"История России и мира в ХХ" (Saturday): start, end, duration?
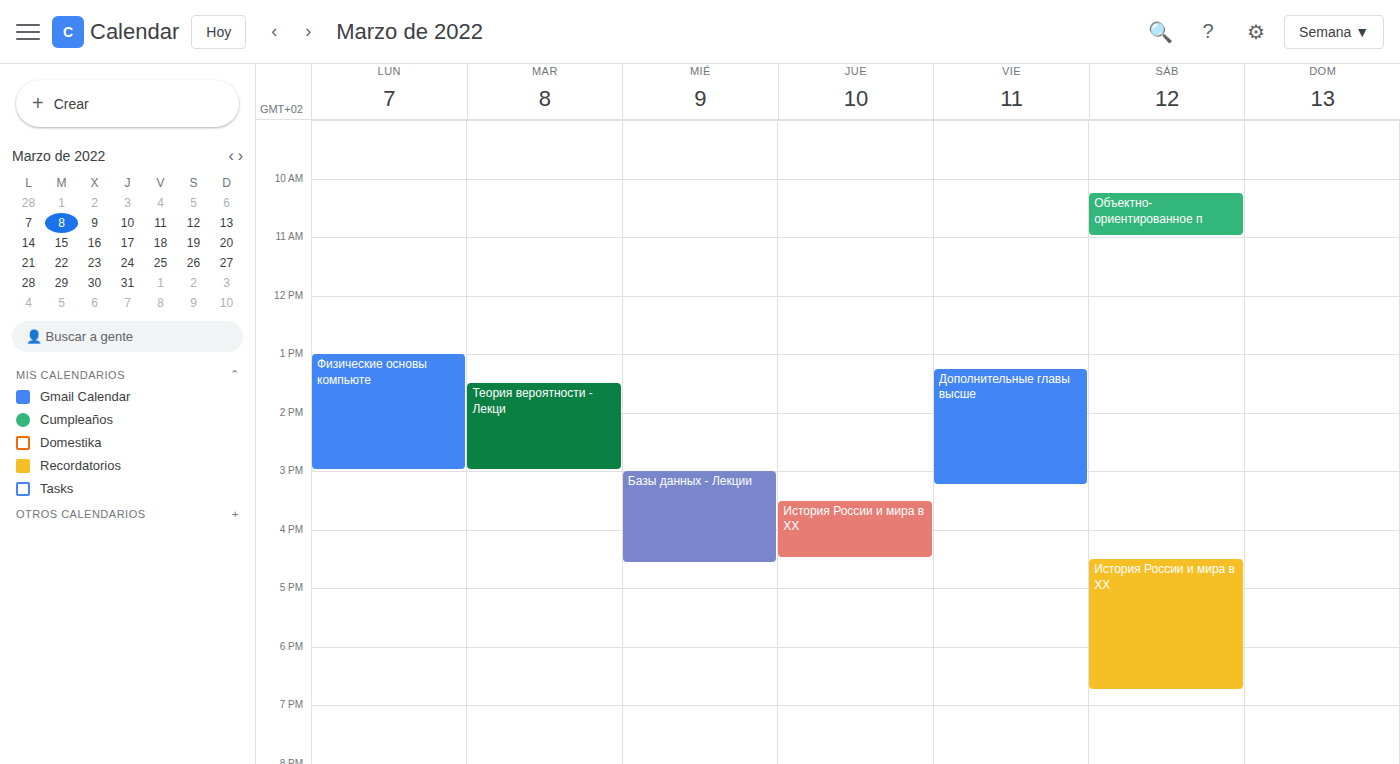
4:30 PM to 6:45 PM, 2 hours 15 minutes